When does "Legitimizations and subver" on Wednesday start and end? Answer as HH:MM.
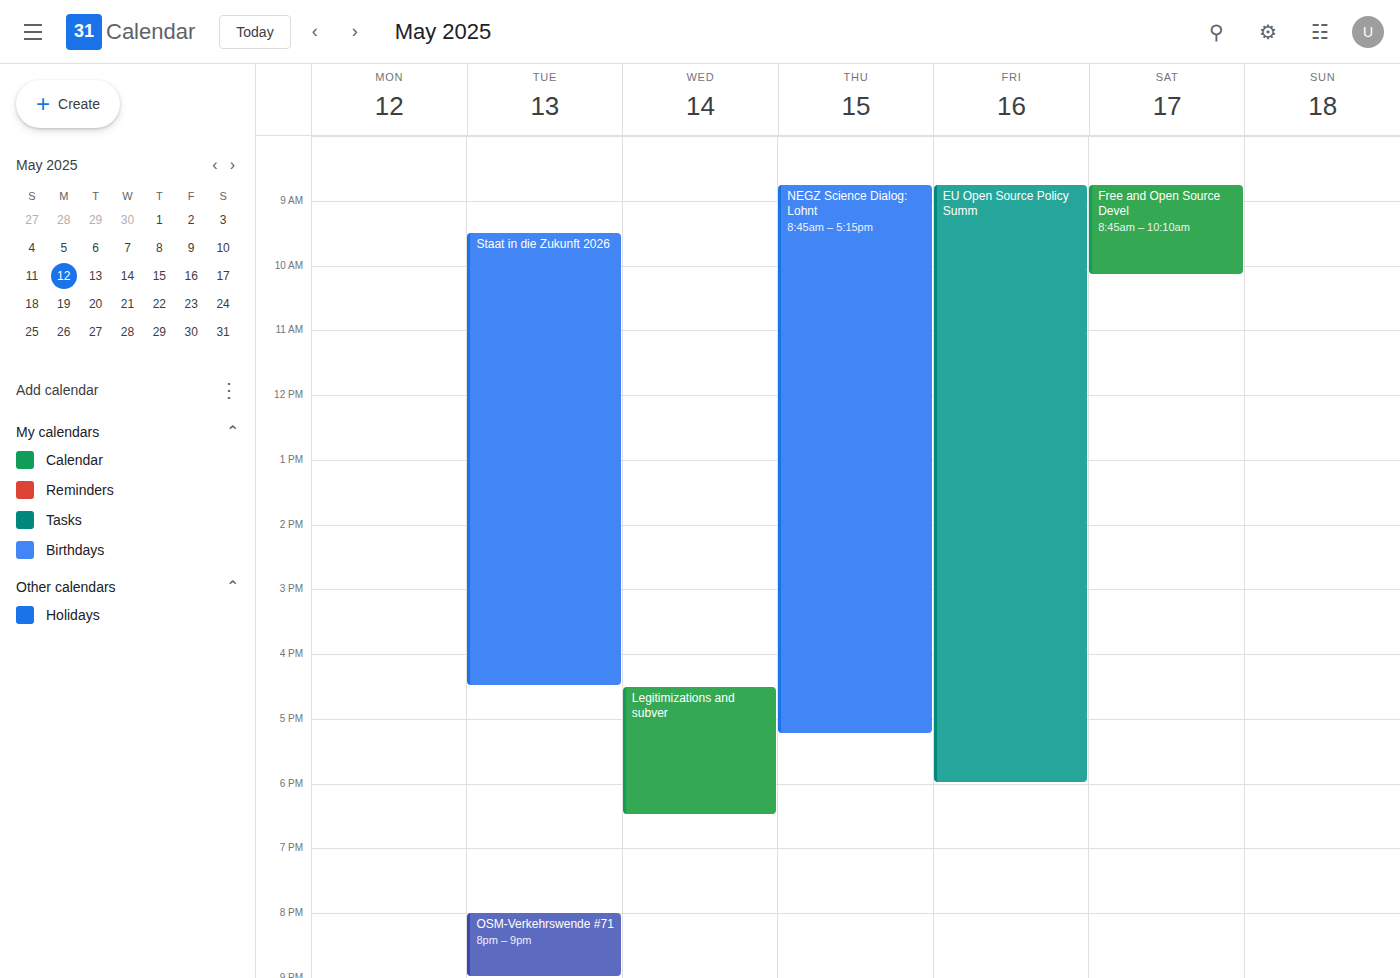
16:30 to 18:30